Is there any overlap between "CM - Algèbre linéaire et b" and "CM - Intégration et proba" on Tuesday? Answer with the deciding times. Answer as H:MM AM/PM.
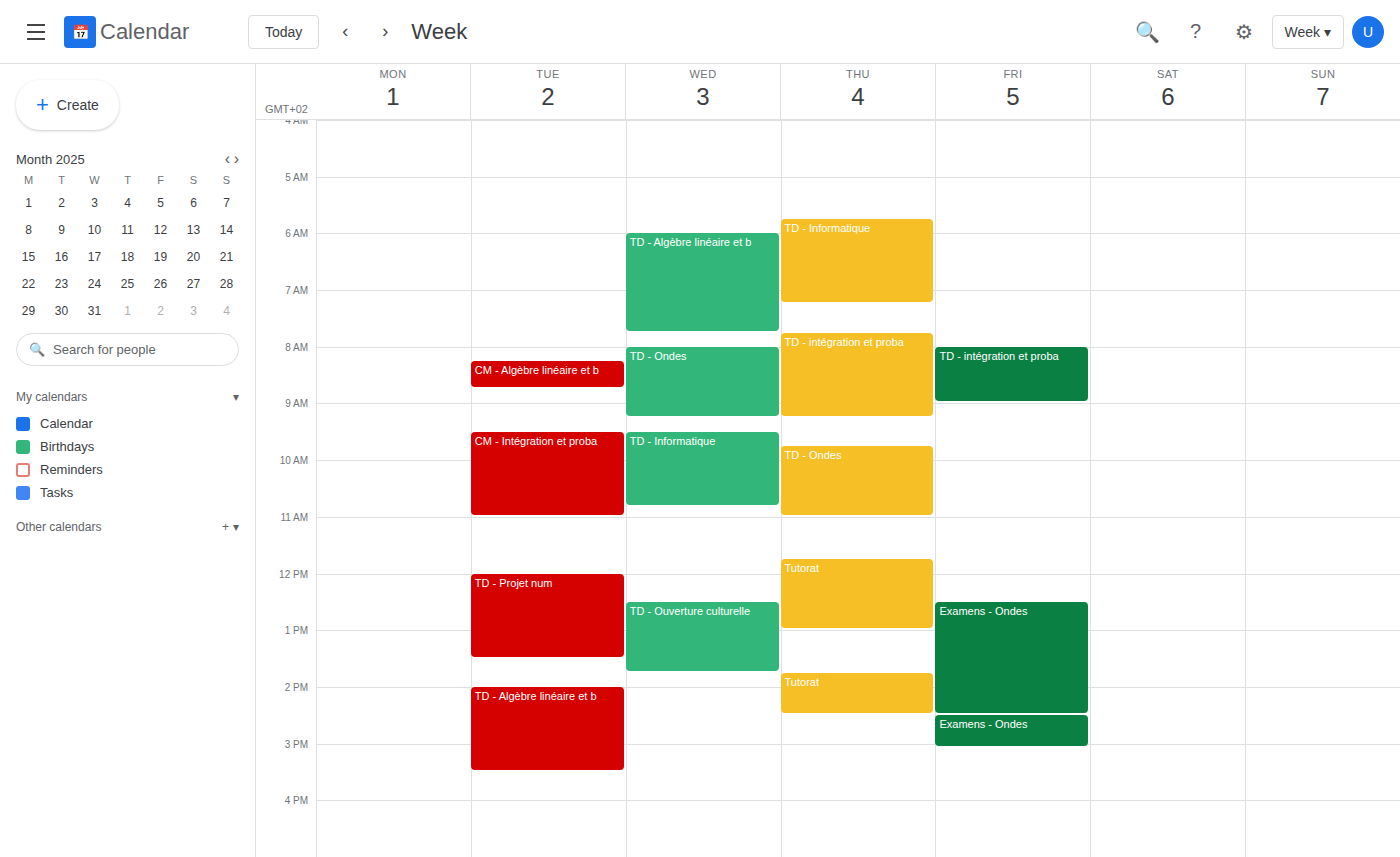
"CM - Algèbre linéaire et b" ends at 8:45 AM and "CM - Intégration et proba" starts at 9:30 AM -- no overlap.